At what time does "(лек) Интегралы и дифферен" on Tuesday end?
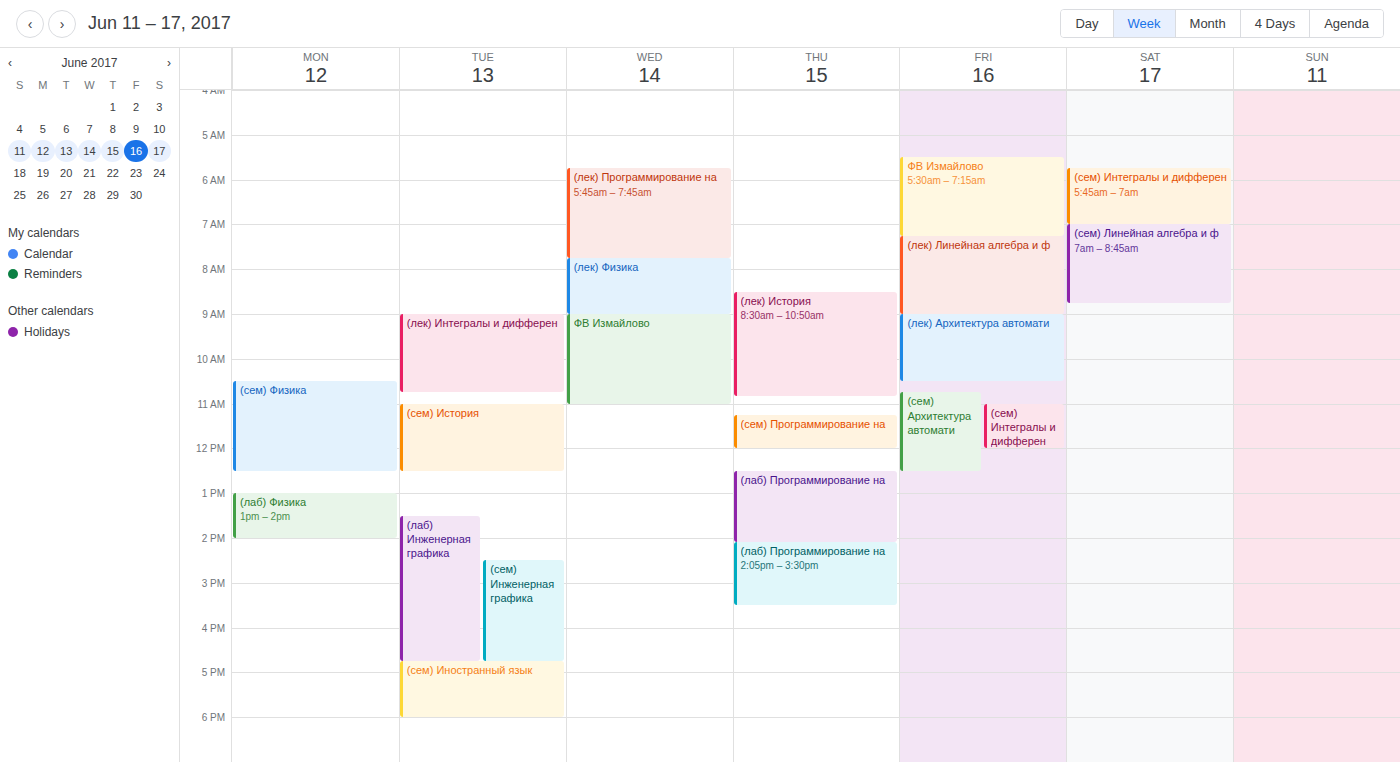
10:45